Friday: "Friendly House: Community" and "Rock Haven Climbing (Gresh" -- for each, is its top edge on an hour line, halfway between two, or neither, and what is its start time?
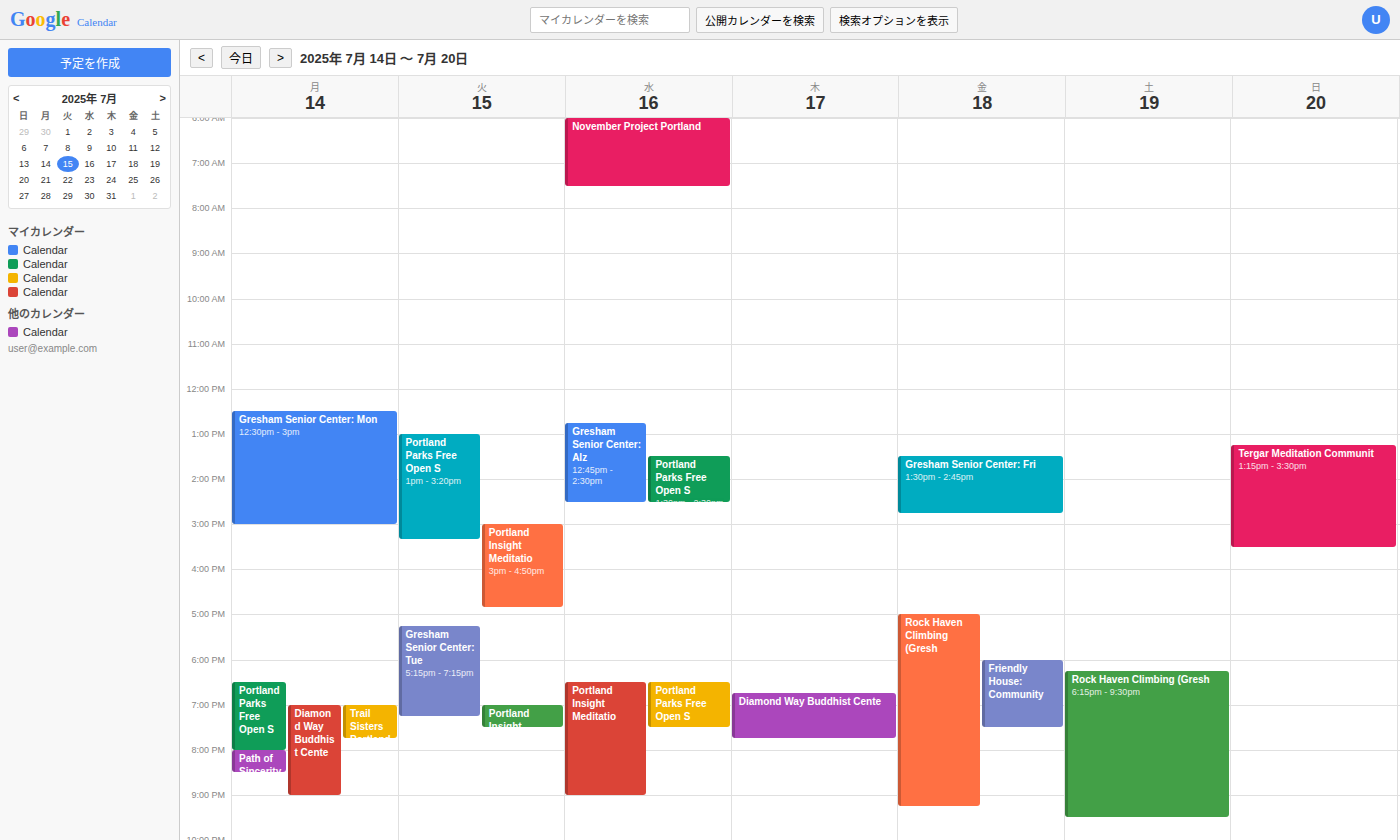
"Friendly House: Community": 6:00 PM, exactly on the 6 PM line. "Rock Haven Climbing (Gresh": 5:00 PM, exactly on the 5 PM line.